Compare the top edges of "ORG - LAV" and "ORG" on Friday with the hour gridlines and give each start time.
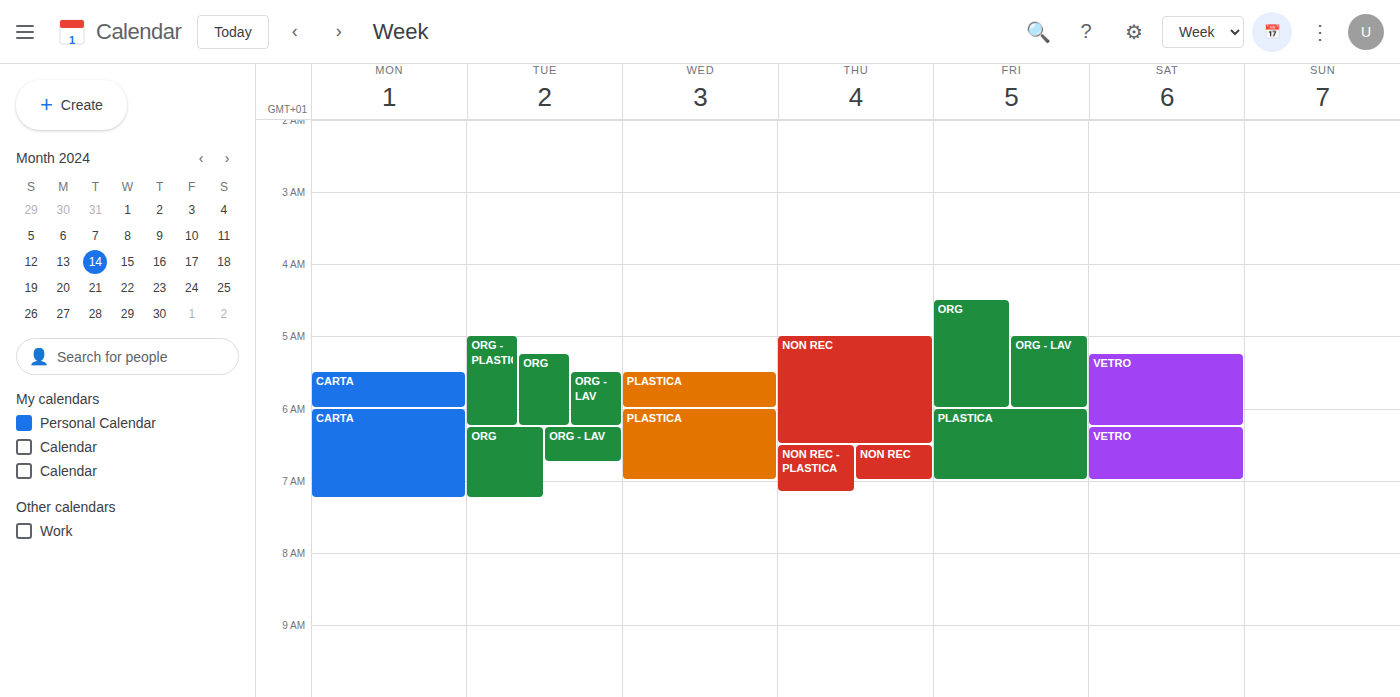
"ORG - LAV": 05:00, exactly on the 05:00 line. "ORG": 04:30, halfway between the 04:00 and 05:00 lines.